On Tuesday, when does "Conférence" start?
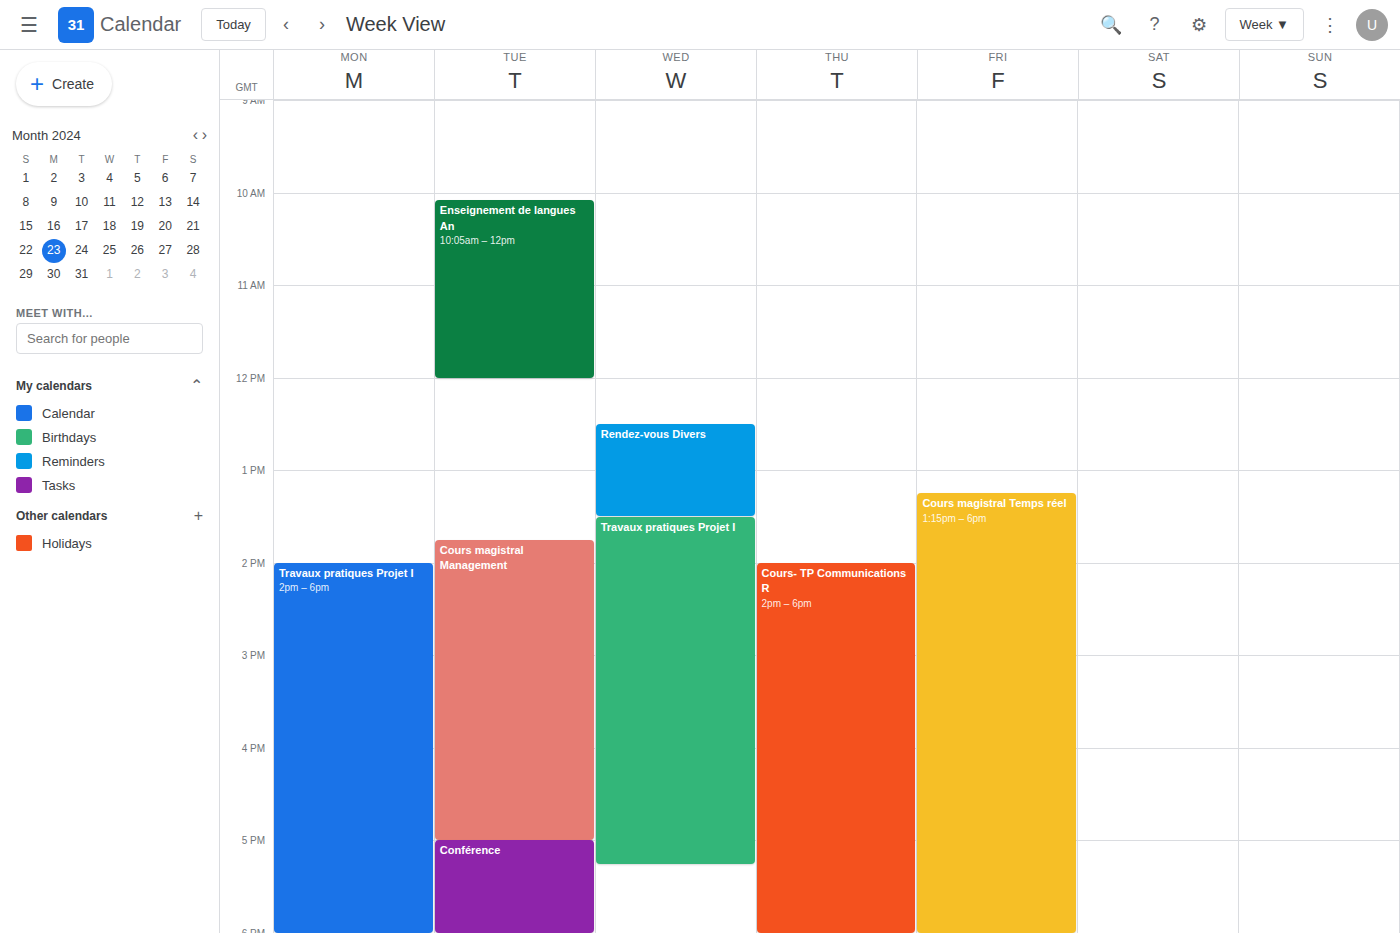
5:00 PM